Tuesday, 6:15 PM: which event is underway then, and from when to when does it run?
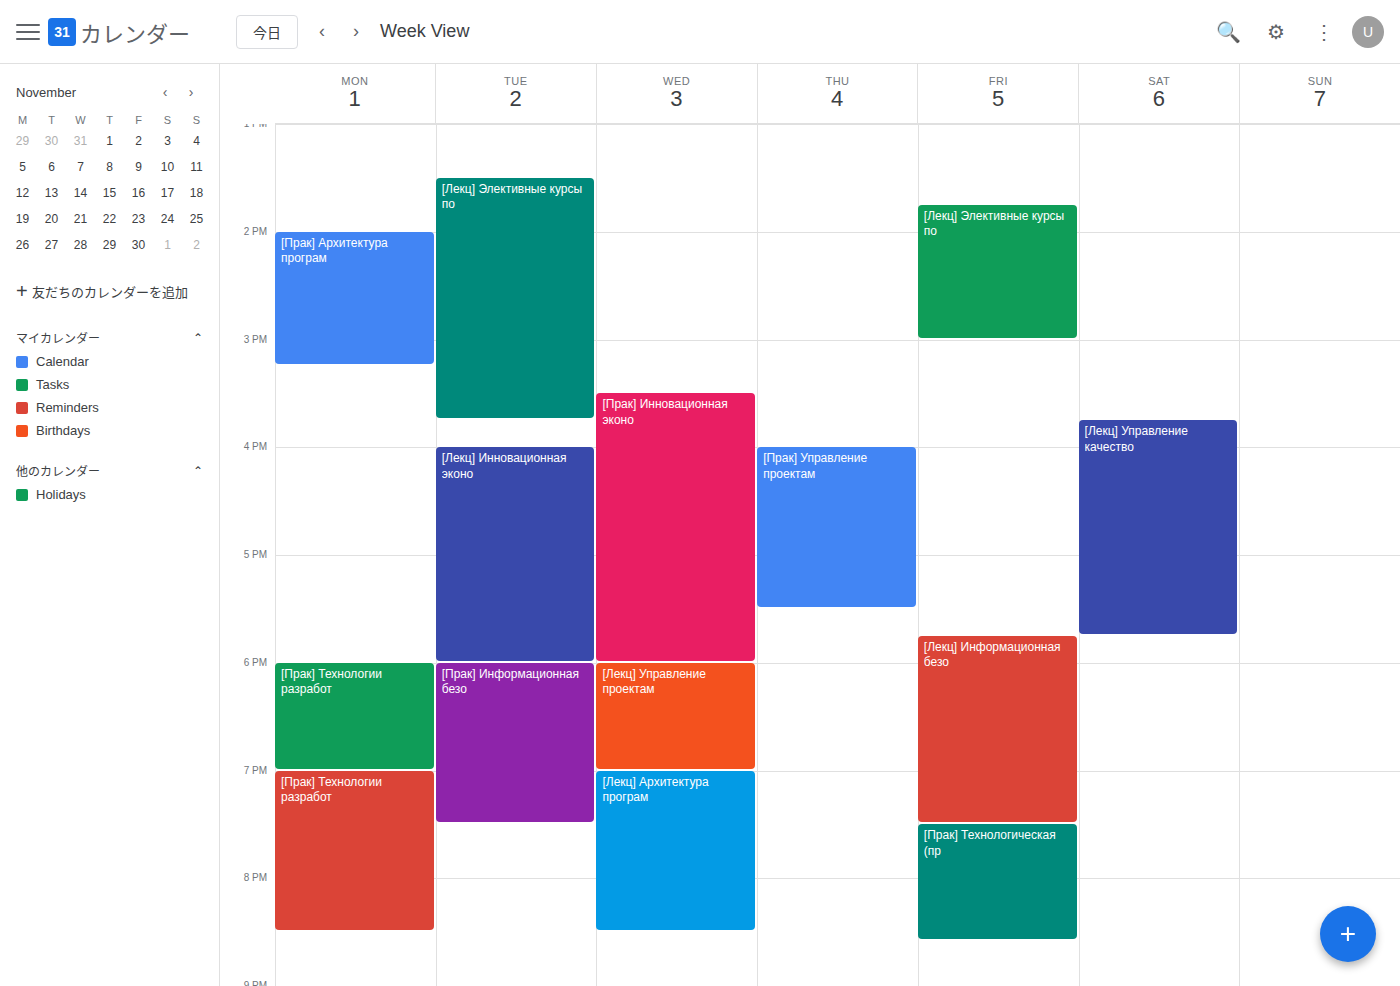
"[Прак] Информационная безо", 6:00 PM to 7:30 PM